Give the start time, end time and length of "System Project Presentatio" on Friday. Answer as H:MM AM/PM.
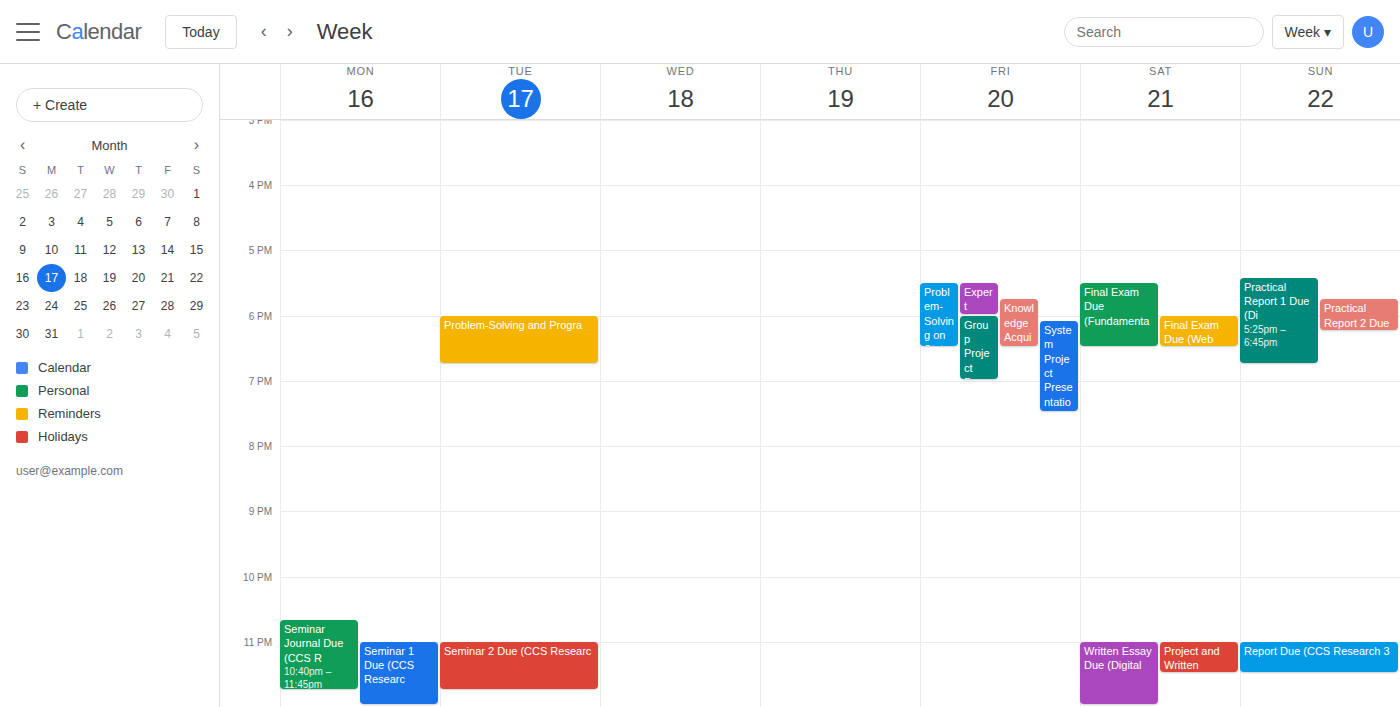
6:05 PM to 7:30 PM, 1 hour 25 minutes